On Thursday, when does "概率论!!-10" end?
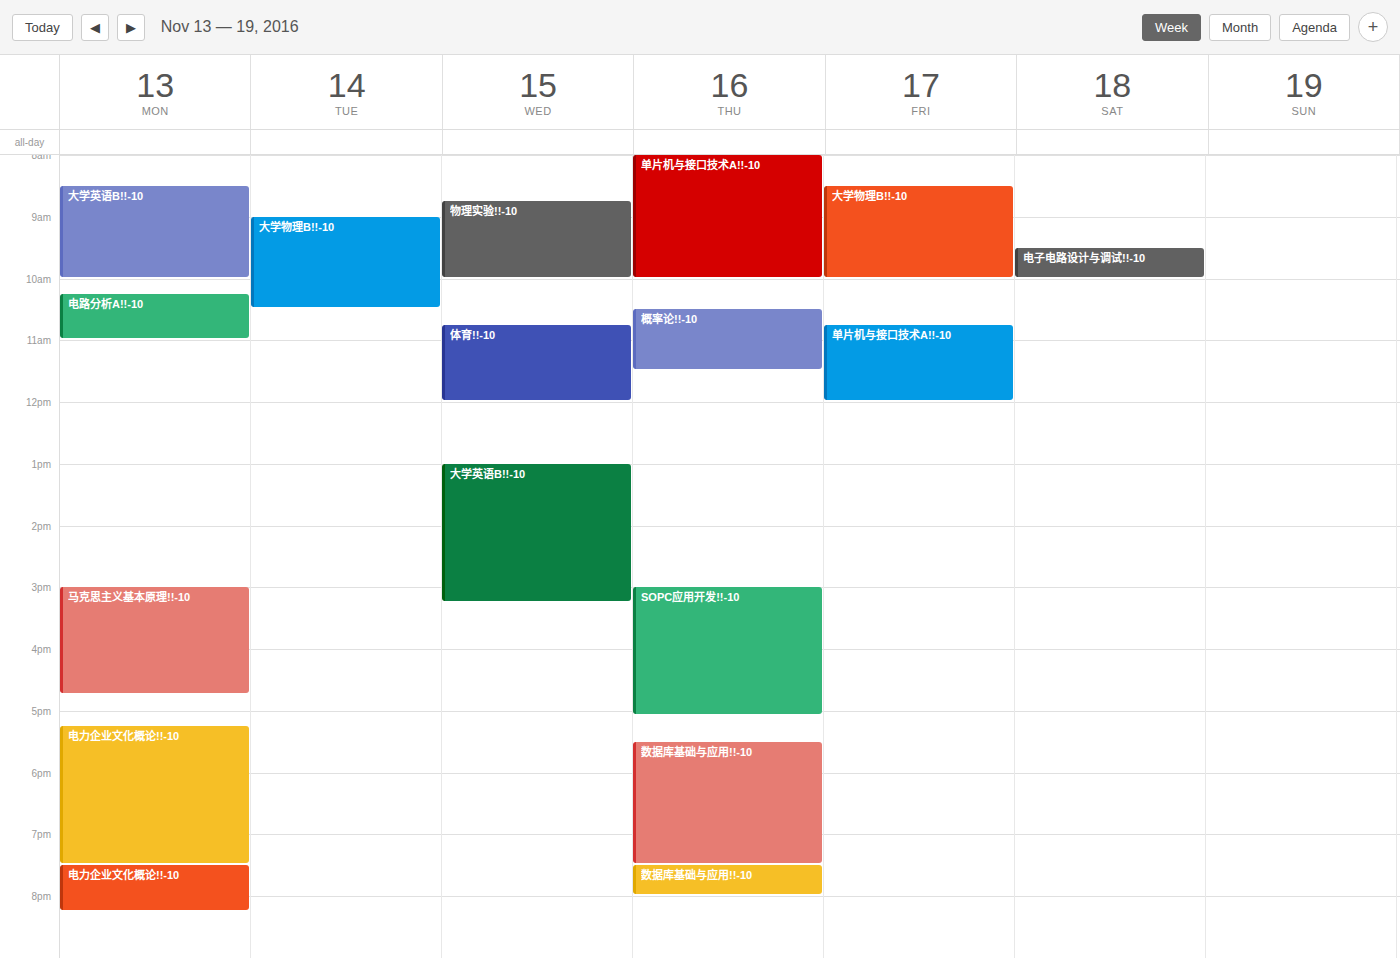
11:30 AM